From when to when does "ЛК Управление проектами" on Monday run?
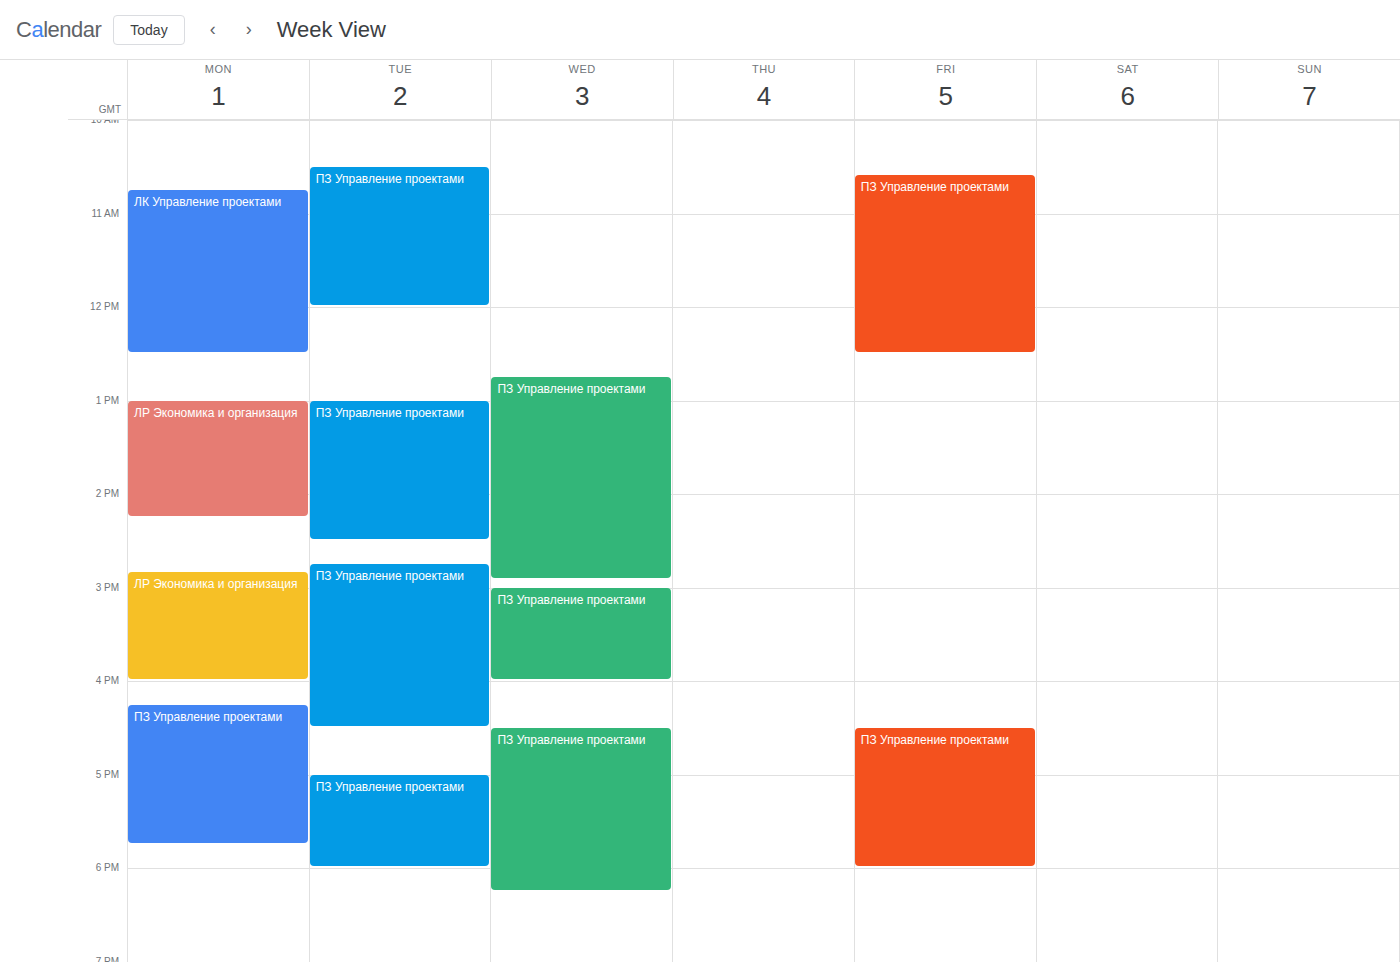
10:45 AM to 12:30 PM